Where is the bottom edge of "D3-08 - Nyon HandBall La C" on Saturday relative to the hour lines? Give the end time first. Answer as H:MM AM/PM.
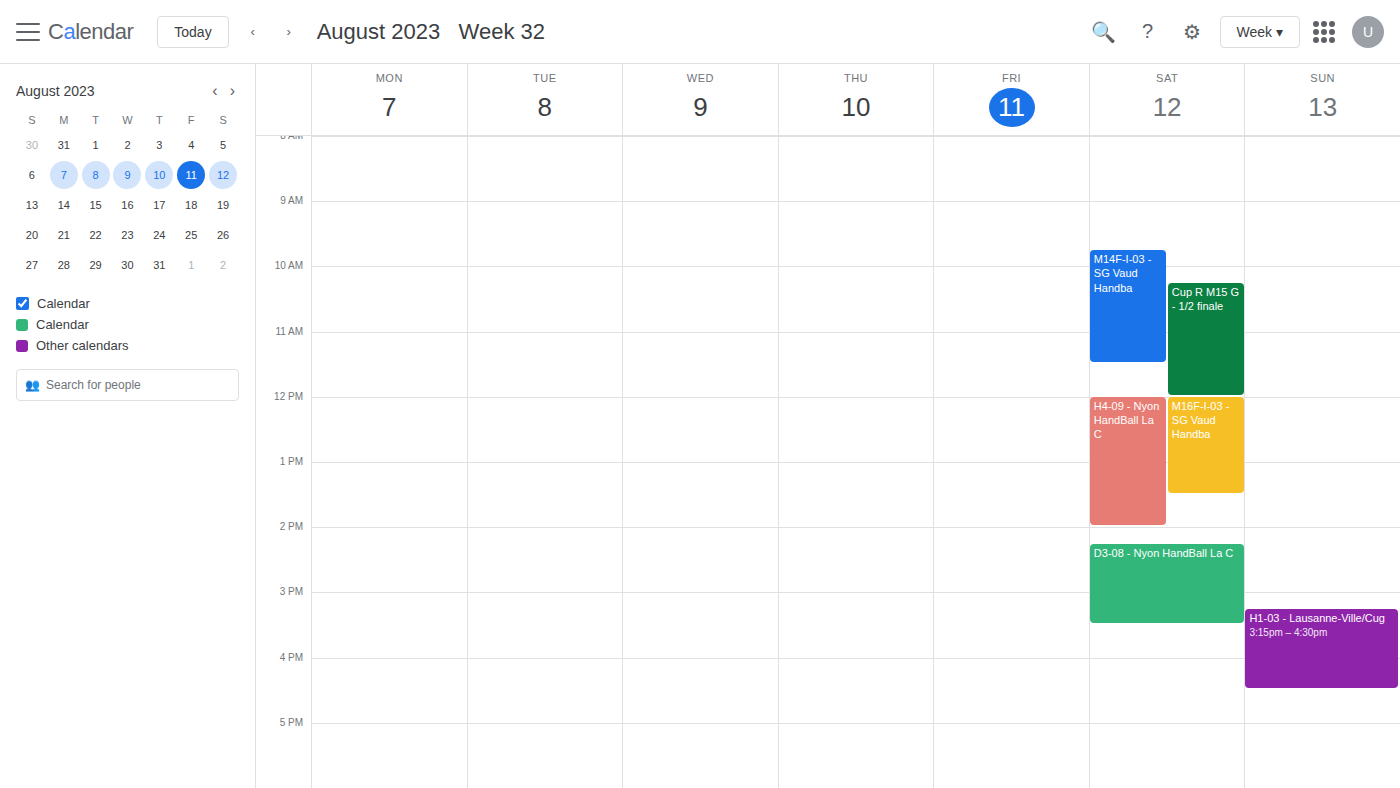
3:30 PM -- halfway between the 3 PM and 4 PM lines.